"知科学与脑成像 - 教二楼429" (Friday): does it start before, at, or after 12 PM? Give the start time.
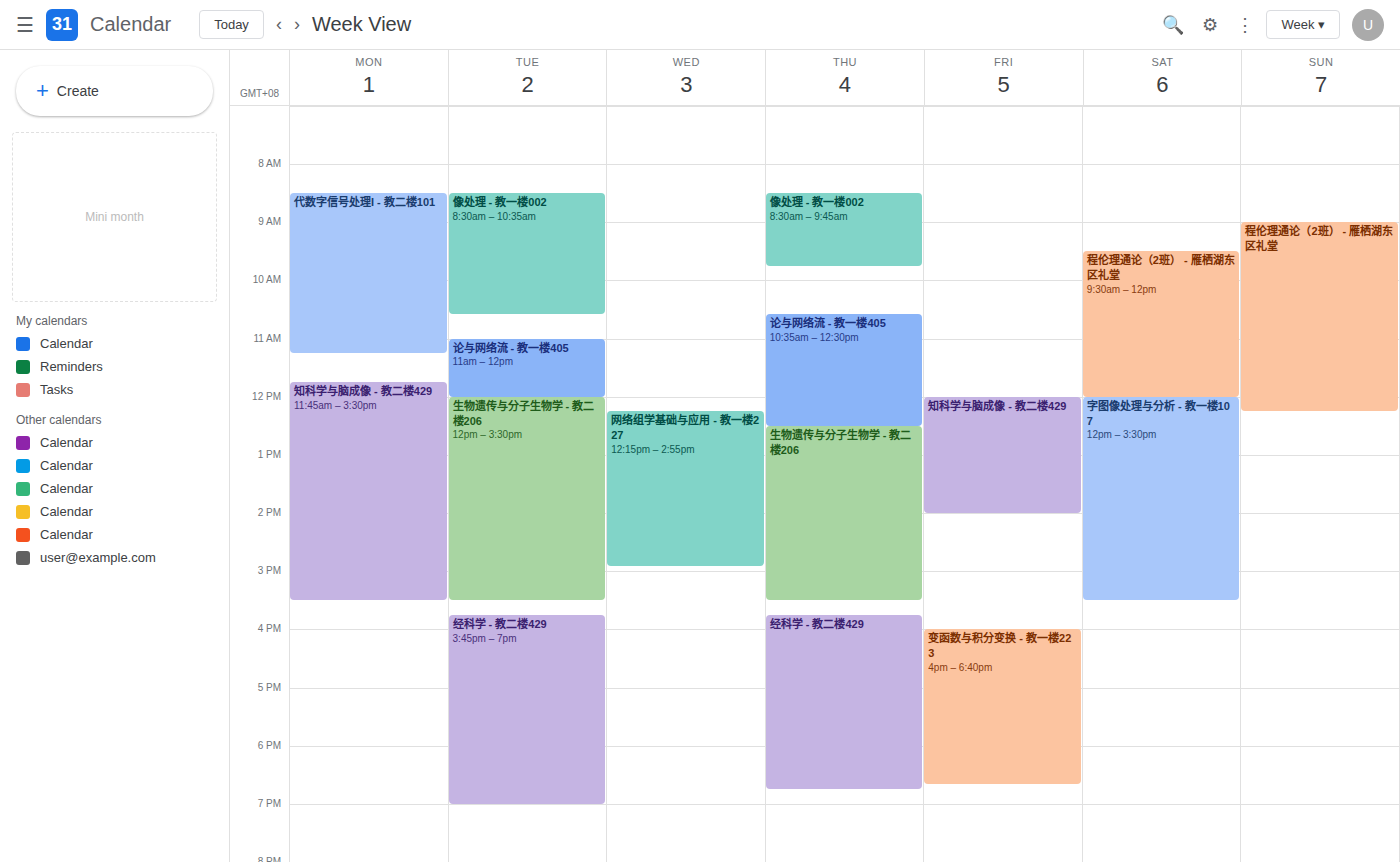
12:00 PM -- exactly at 12 PM, on the 12 PM line.